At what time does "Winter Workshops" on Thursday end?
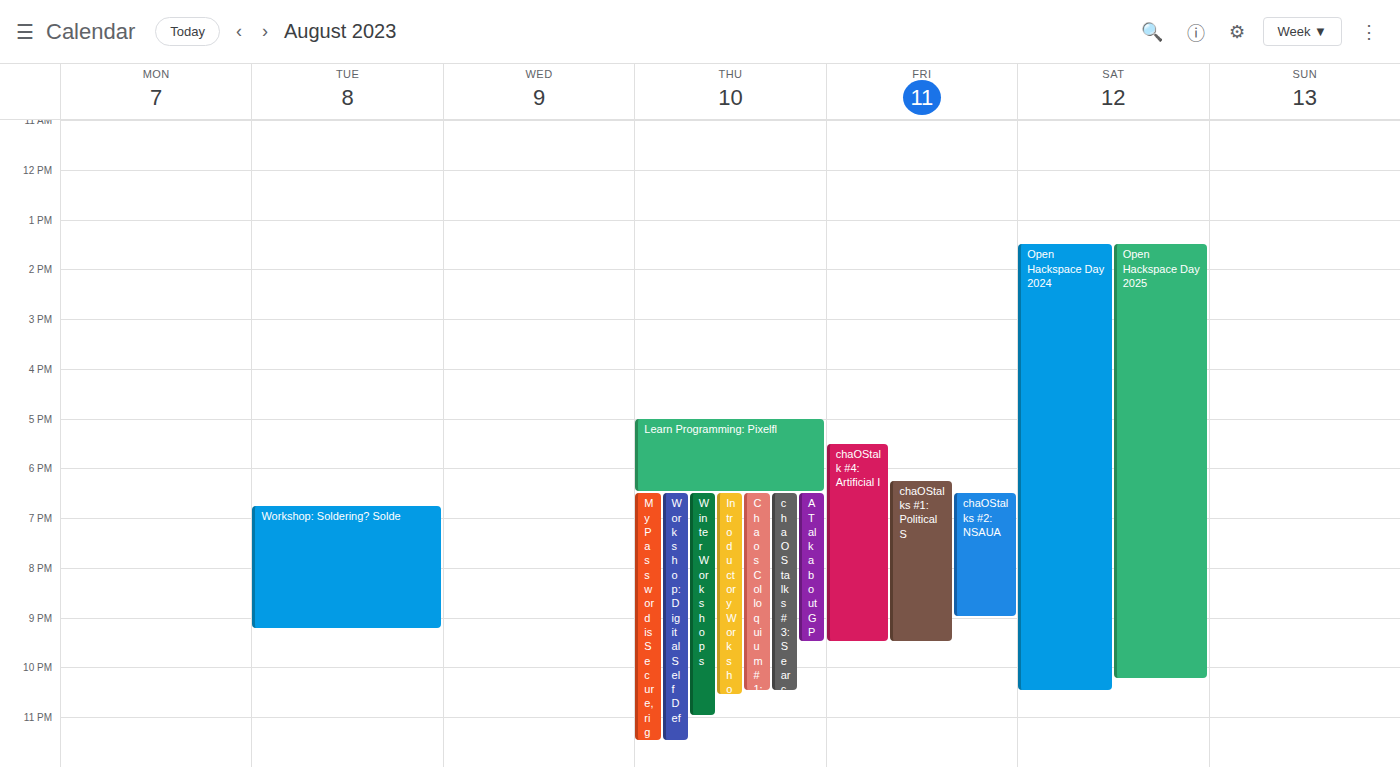
11:00 PM